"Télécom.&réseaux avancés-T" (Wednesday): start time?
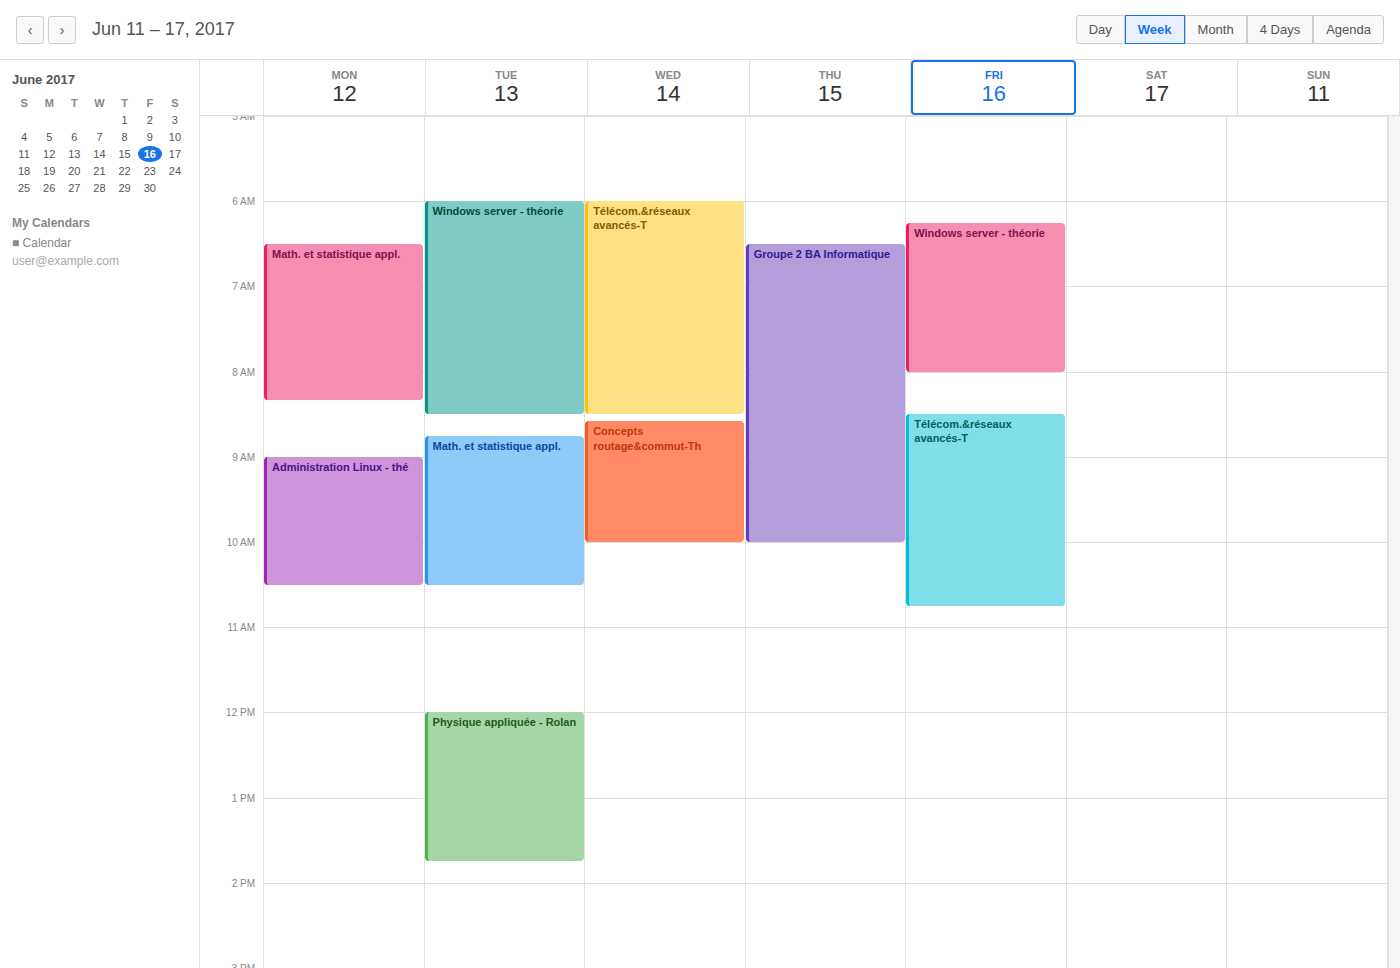
6:00 AM